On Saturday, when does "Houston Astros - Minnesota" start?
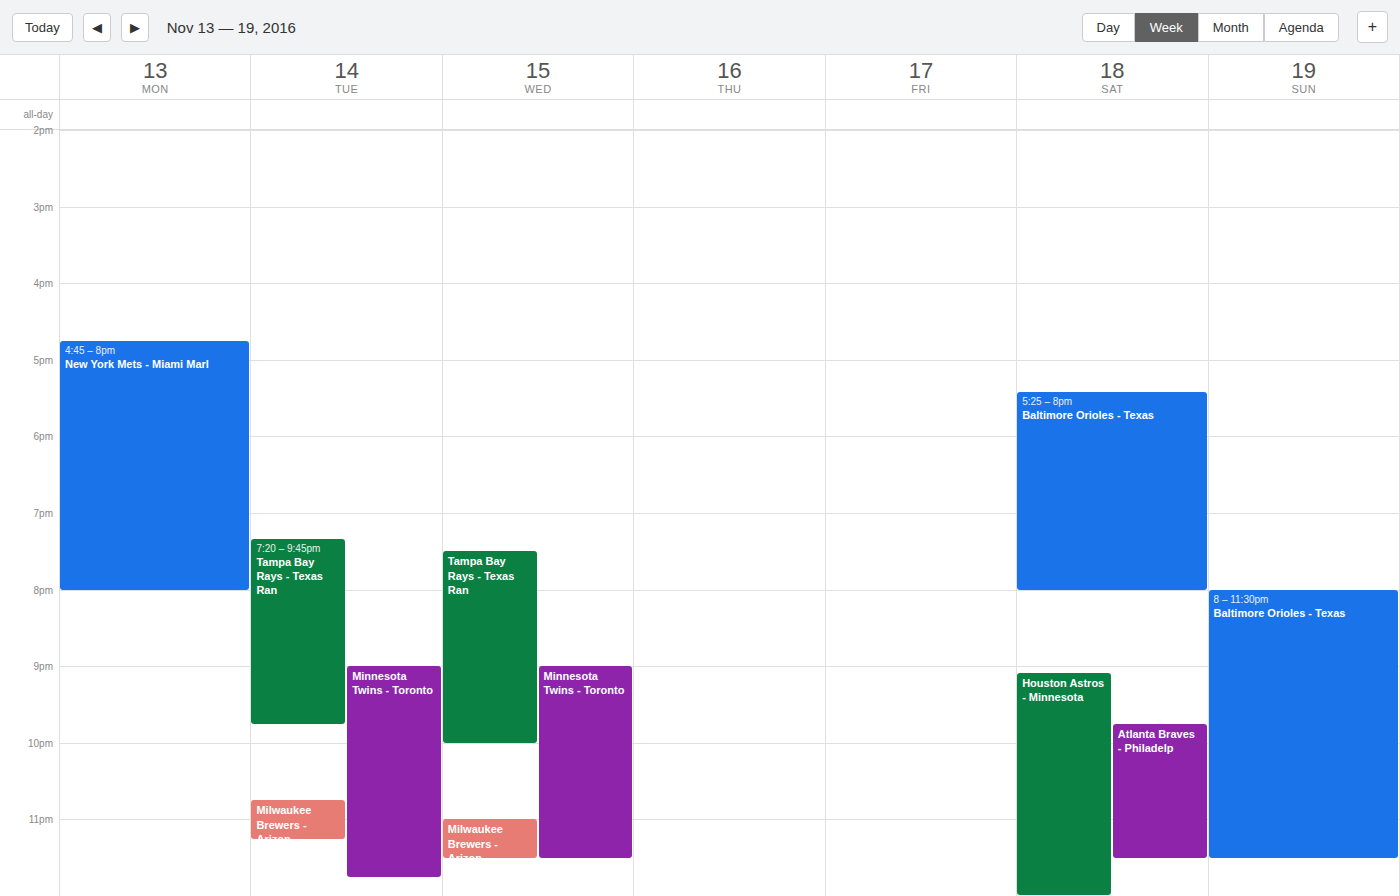
21:05